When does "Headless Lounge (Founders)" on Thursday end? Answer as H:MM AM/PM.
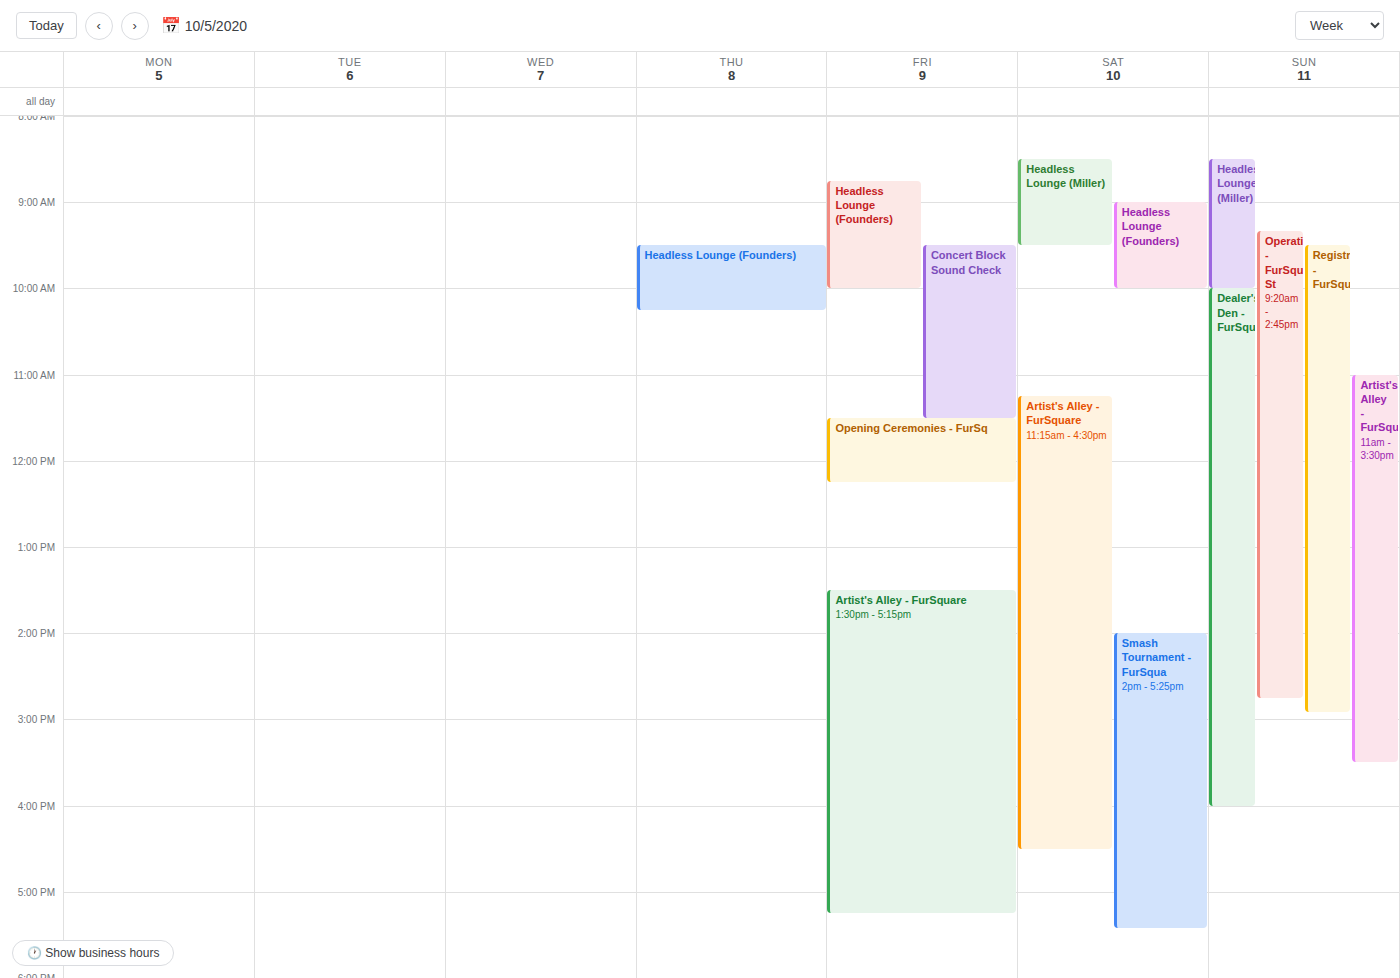
10:15 AM